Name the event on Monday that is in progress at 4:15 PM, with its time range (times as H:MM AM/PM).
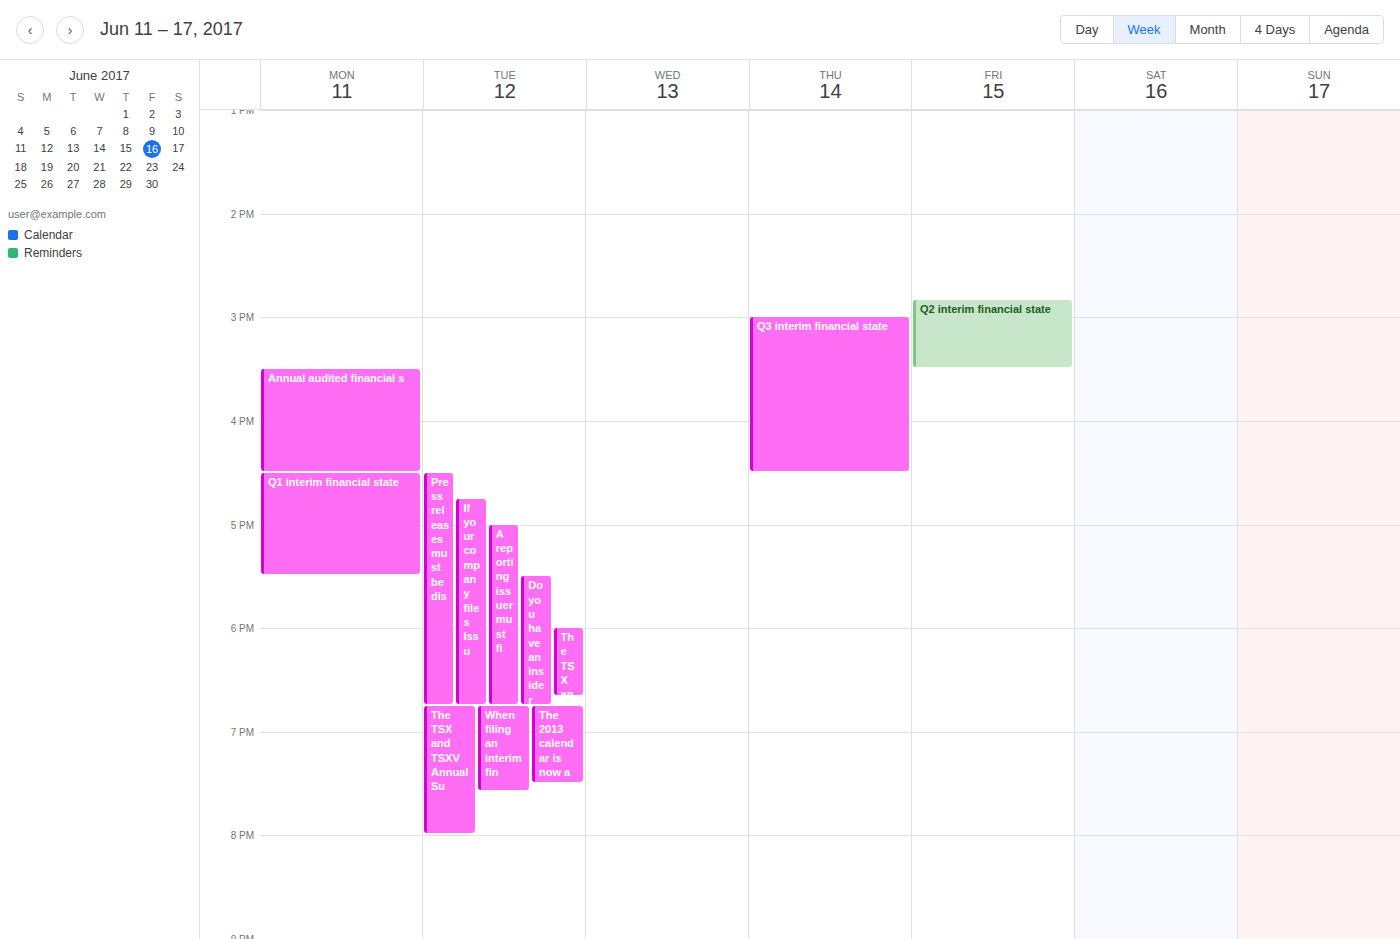
"Annual audited financial s", 3:30 PM to 4:30 PM